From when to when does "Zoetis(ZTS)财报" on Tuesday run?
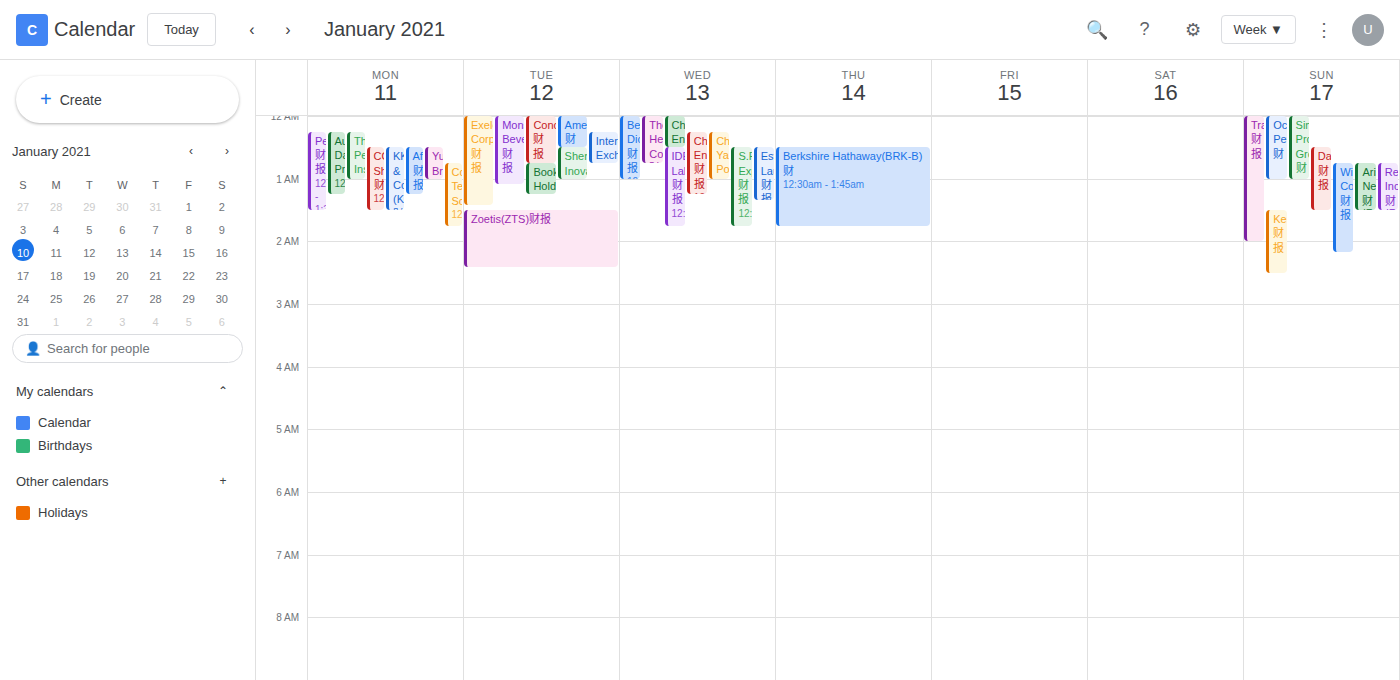
1:30 AM to 2:25 AM